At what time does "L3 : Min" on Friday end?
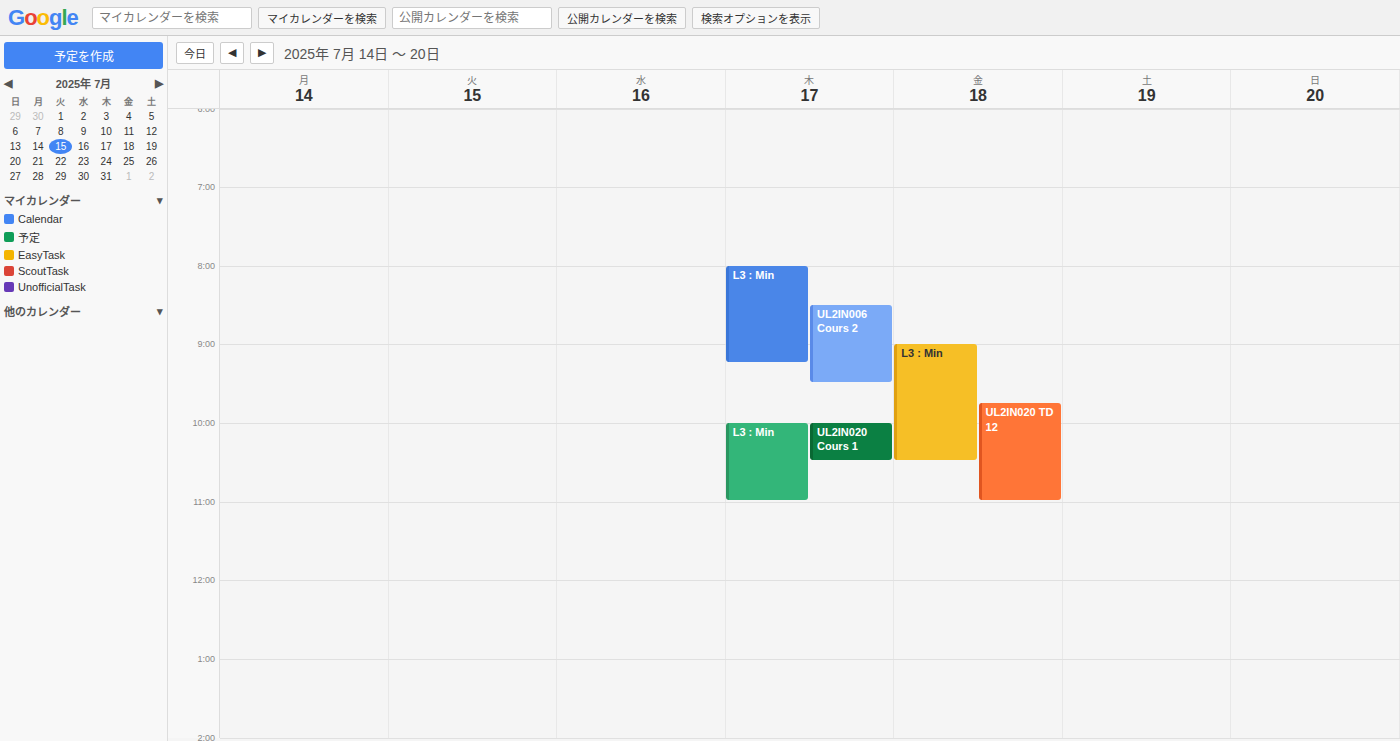
10:30 AM